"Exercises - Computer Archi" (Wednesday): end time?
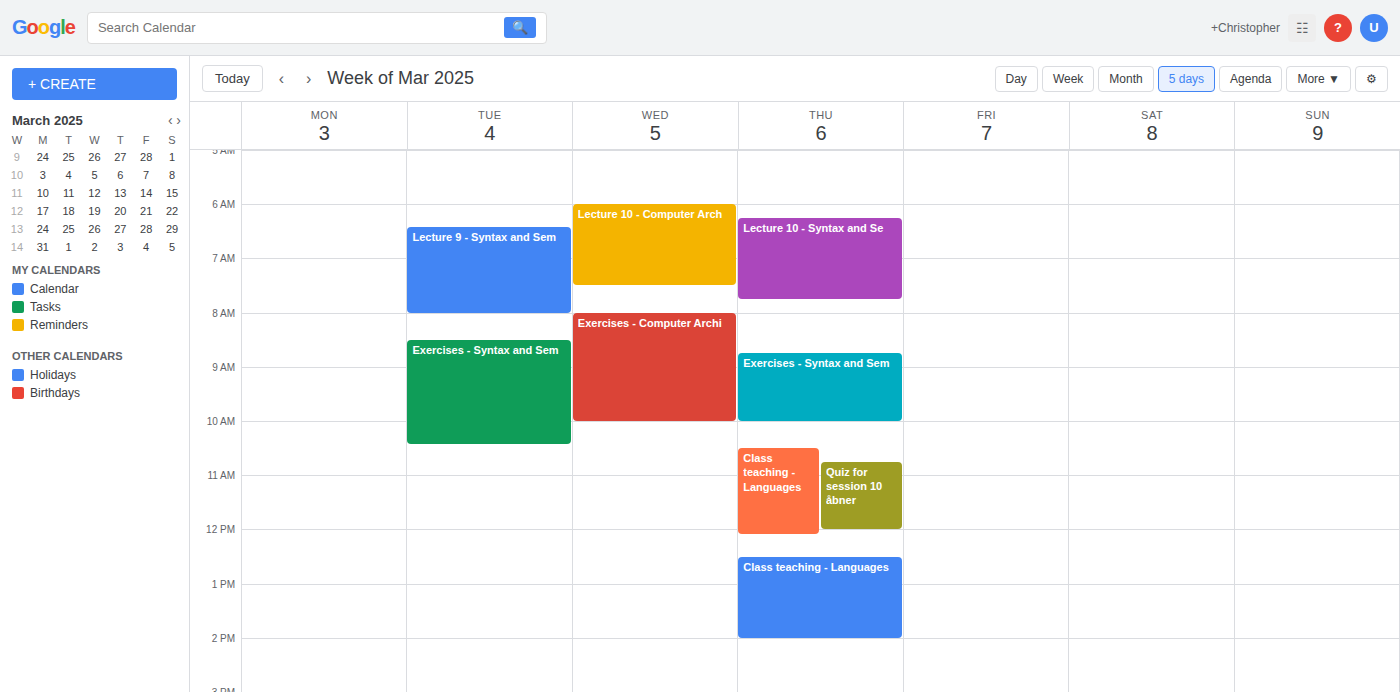
10:00 AM